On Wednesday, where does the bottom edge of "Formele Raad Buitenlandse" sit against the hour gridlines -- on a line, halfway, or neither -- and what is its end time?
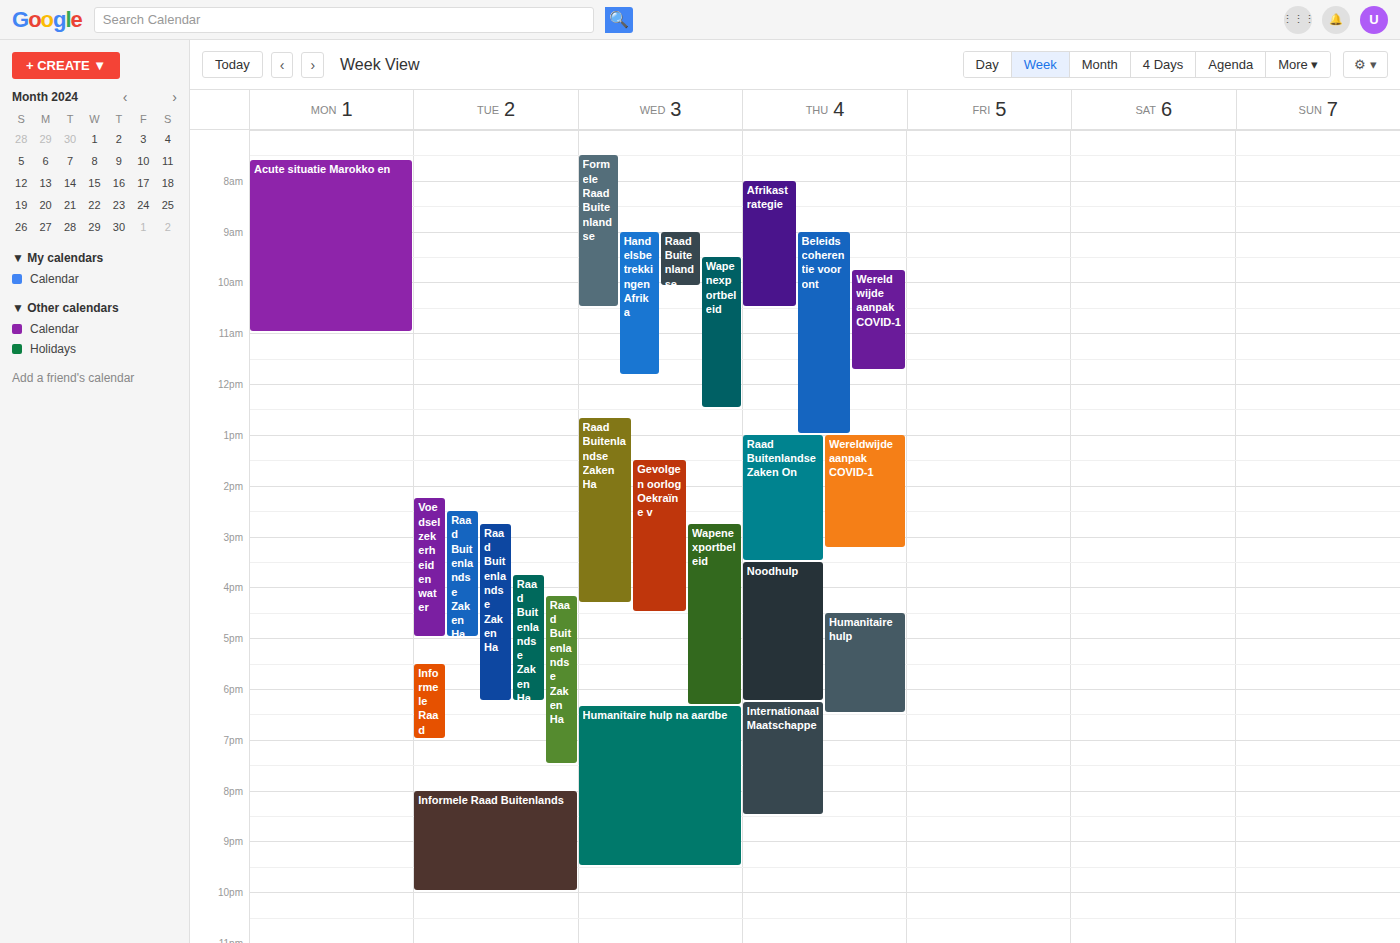
10:30 AM -- halfway between the 10 AM and 11 AM lines.